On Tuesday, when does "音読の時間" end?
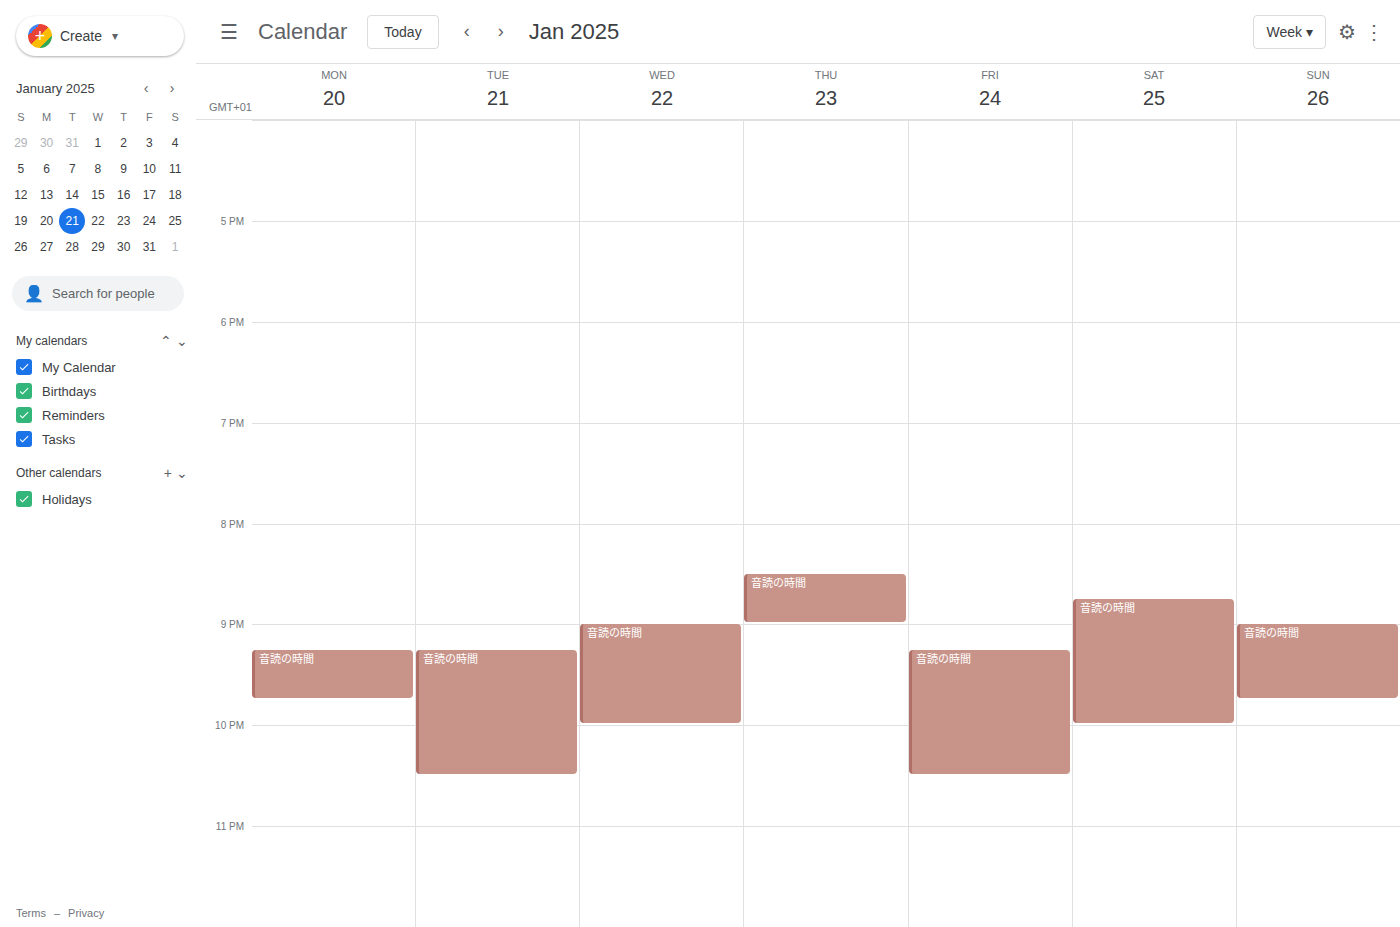
10:30 PM